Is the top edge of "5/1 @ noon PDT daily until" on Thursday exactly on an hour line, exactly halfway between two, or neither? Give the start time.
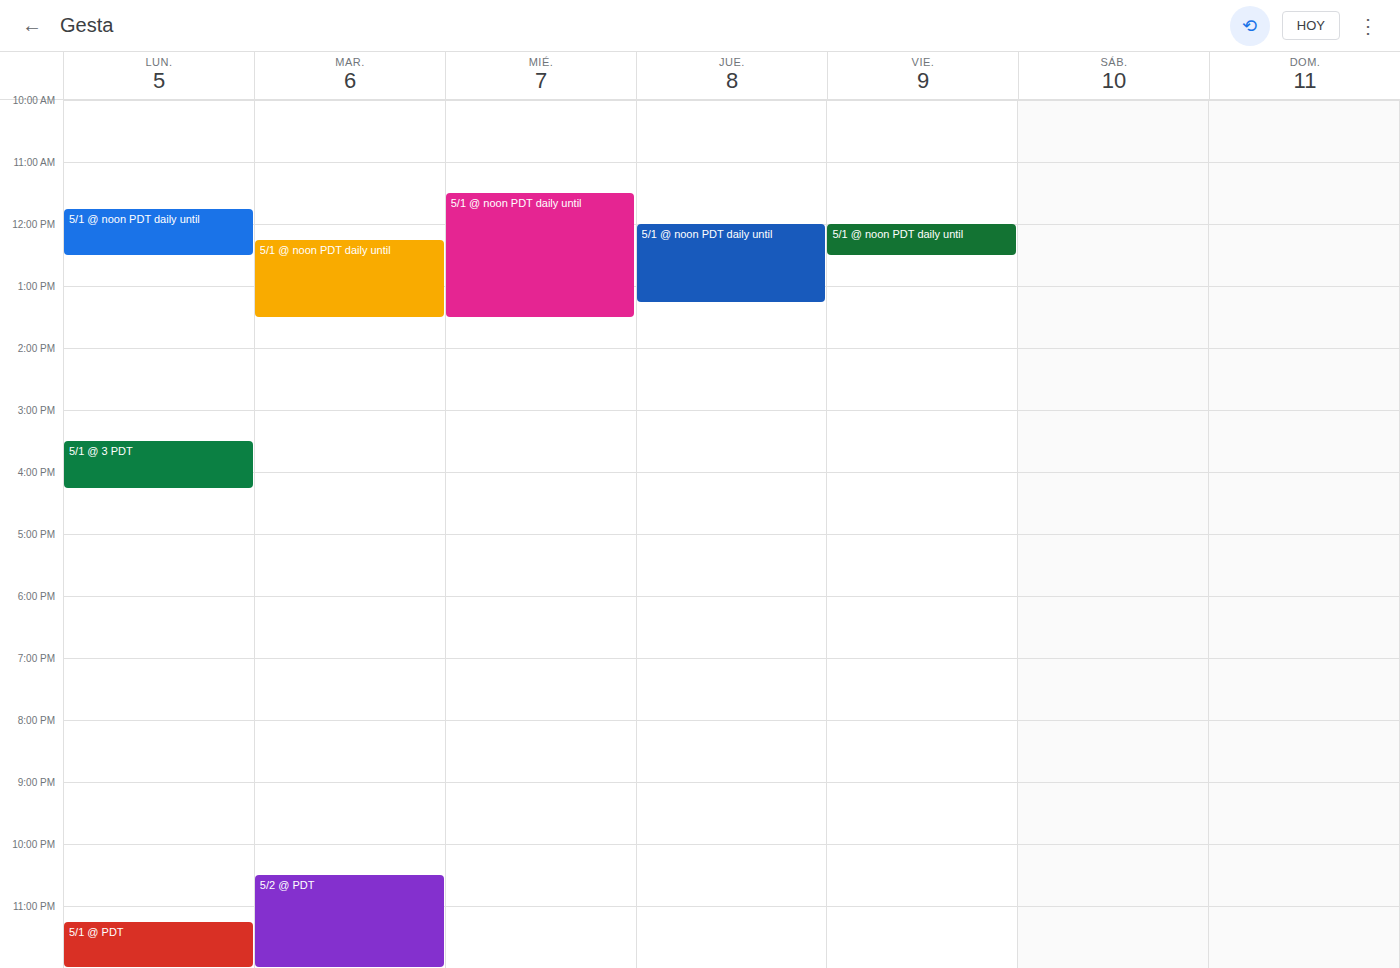
12:00 PM -- exactly on the 12 PM line.